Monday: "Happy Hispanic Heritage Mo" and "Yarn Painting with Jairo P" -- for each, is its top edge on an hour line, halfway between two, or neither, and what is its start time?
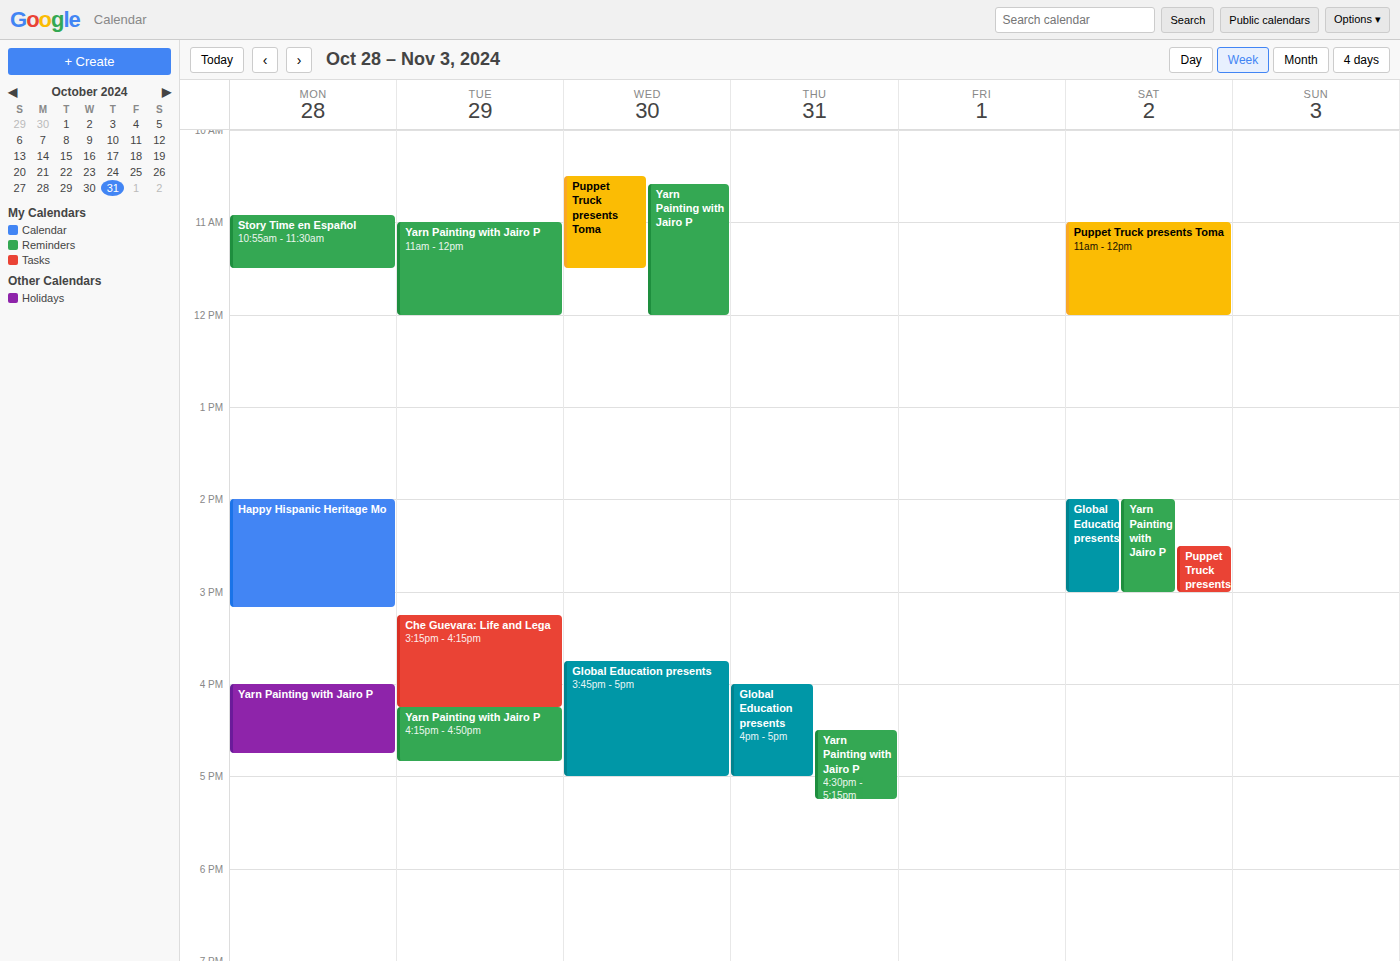
"Happy Hispanic Heritage Mo": 2:00 PM, exactly on the 2 PM line. "Yarn Painting with Jairo P": 4:00 PM, exactly on the 4 PM line.